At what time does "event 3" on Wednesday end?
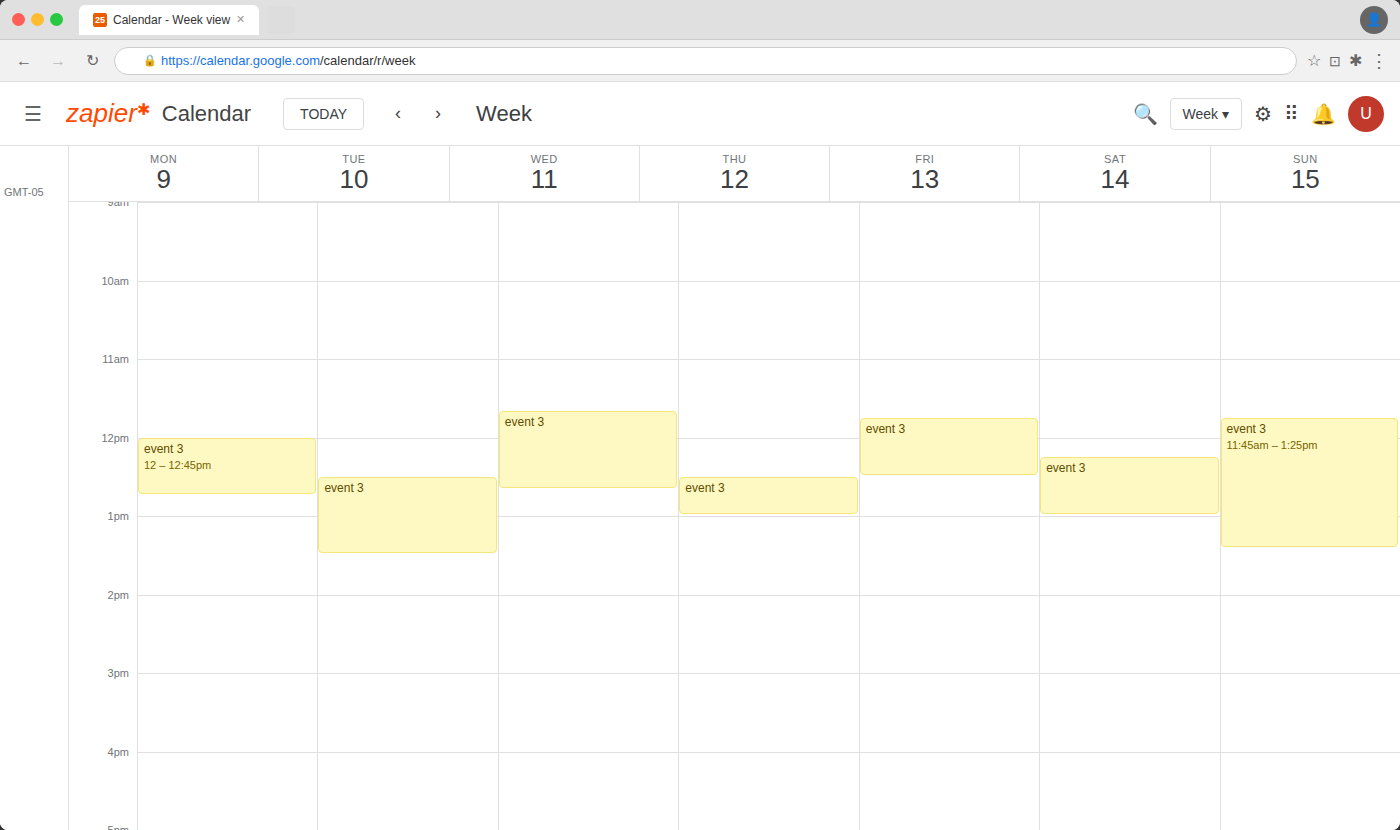
12:40 PM